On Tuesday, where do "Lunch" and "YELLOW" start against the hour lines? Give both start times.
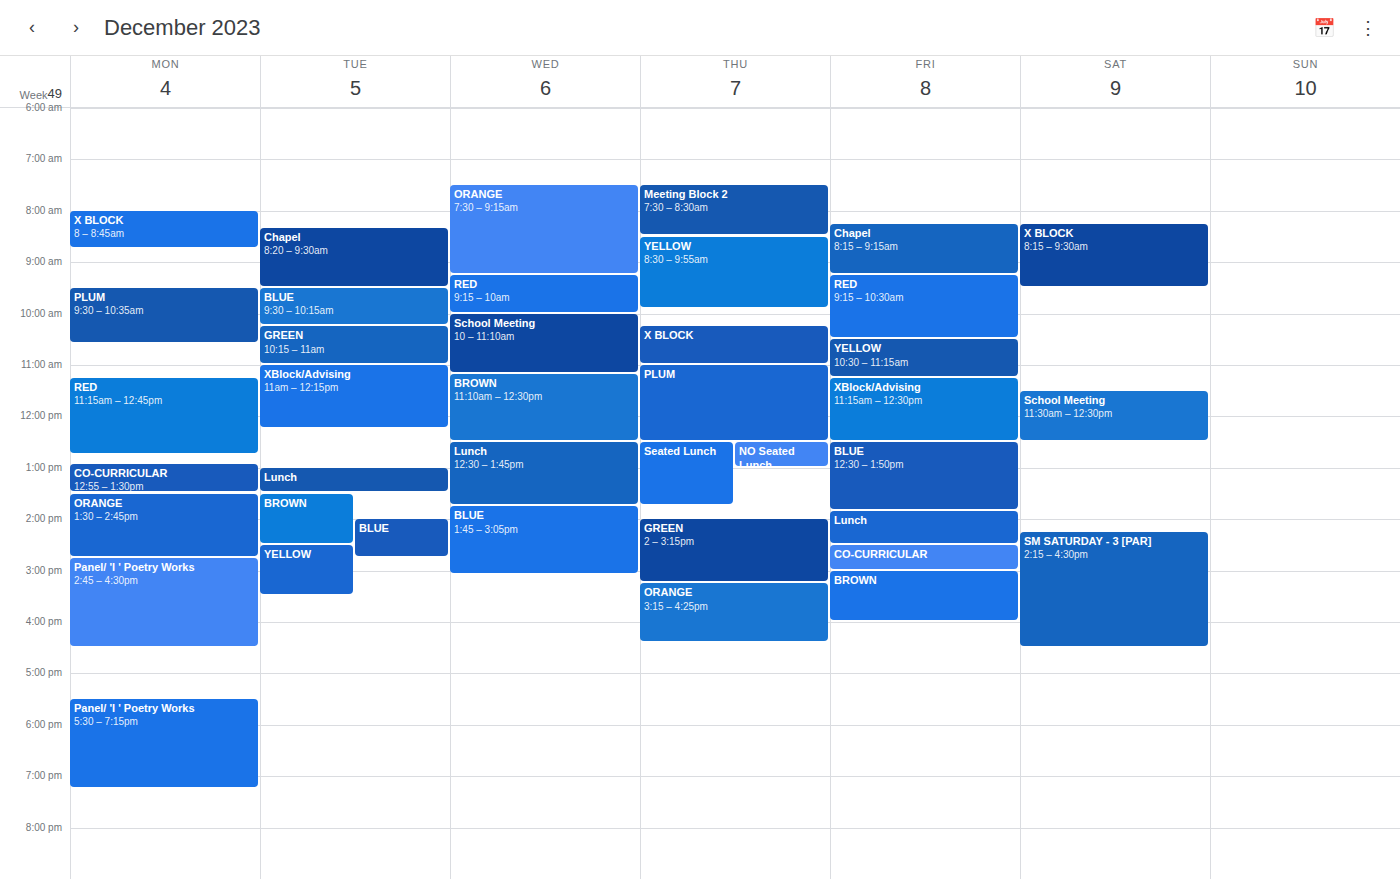
"Lunch": 1:00 PM, exactly on the 1 PM line. "YELLOW": 2:30 PM, halfway between the 2 PM and 3 PM lines.